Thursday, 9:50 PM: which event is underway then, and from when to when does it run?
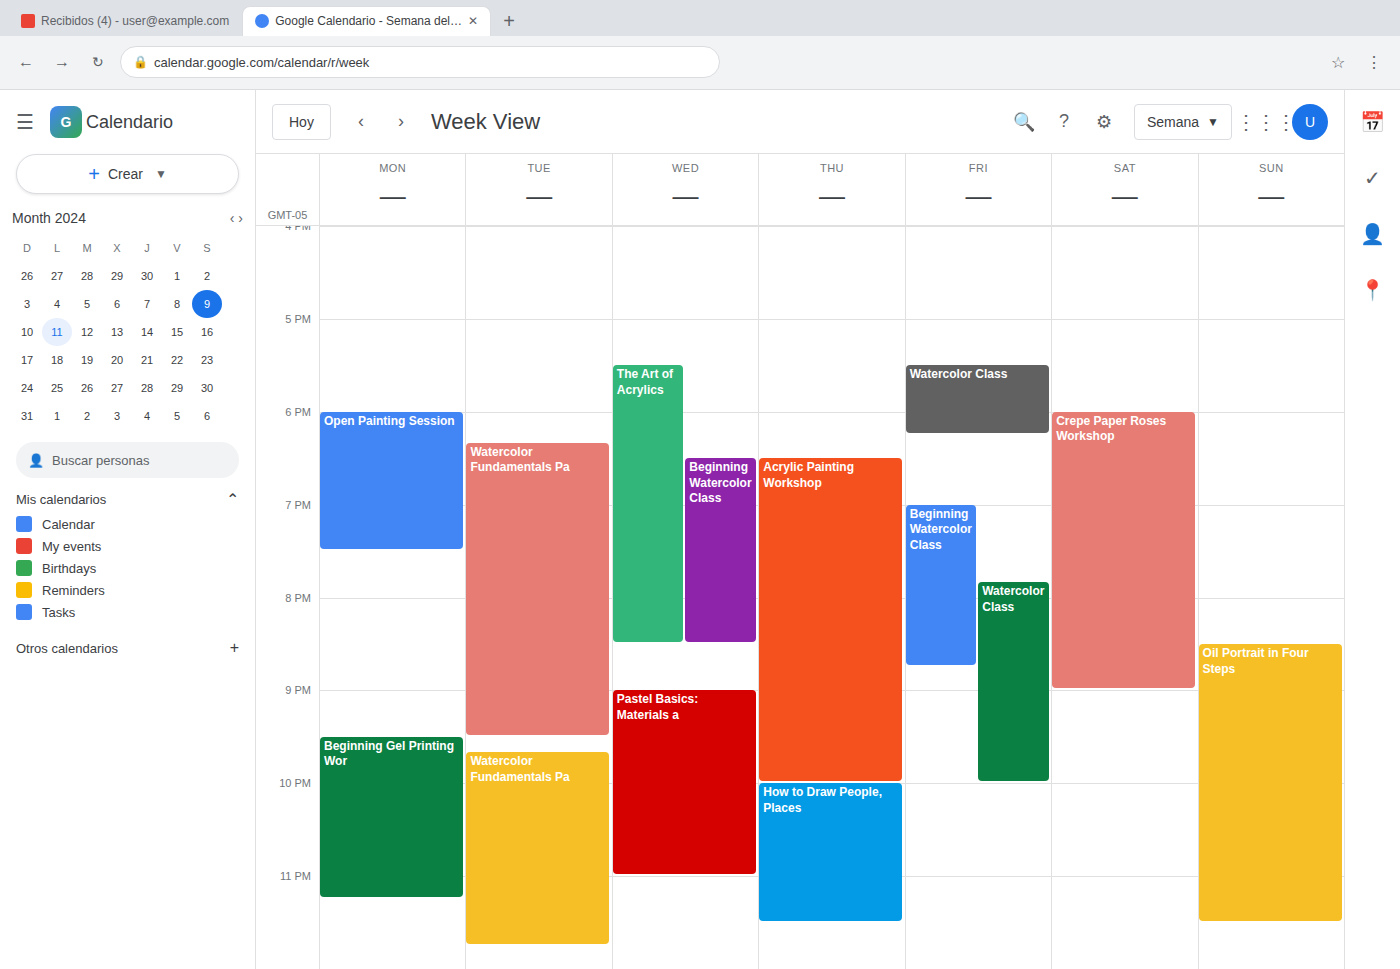
"Acrylic Painting Workshop", 6:30 PM to 10:00 PM